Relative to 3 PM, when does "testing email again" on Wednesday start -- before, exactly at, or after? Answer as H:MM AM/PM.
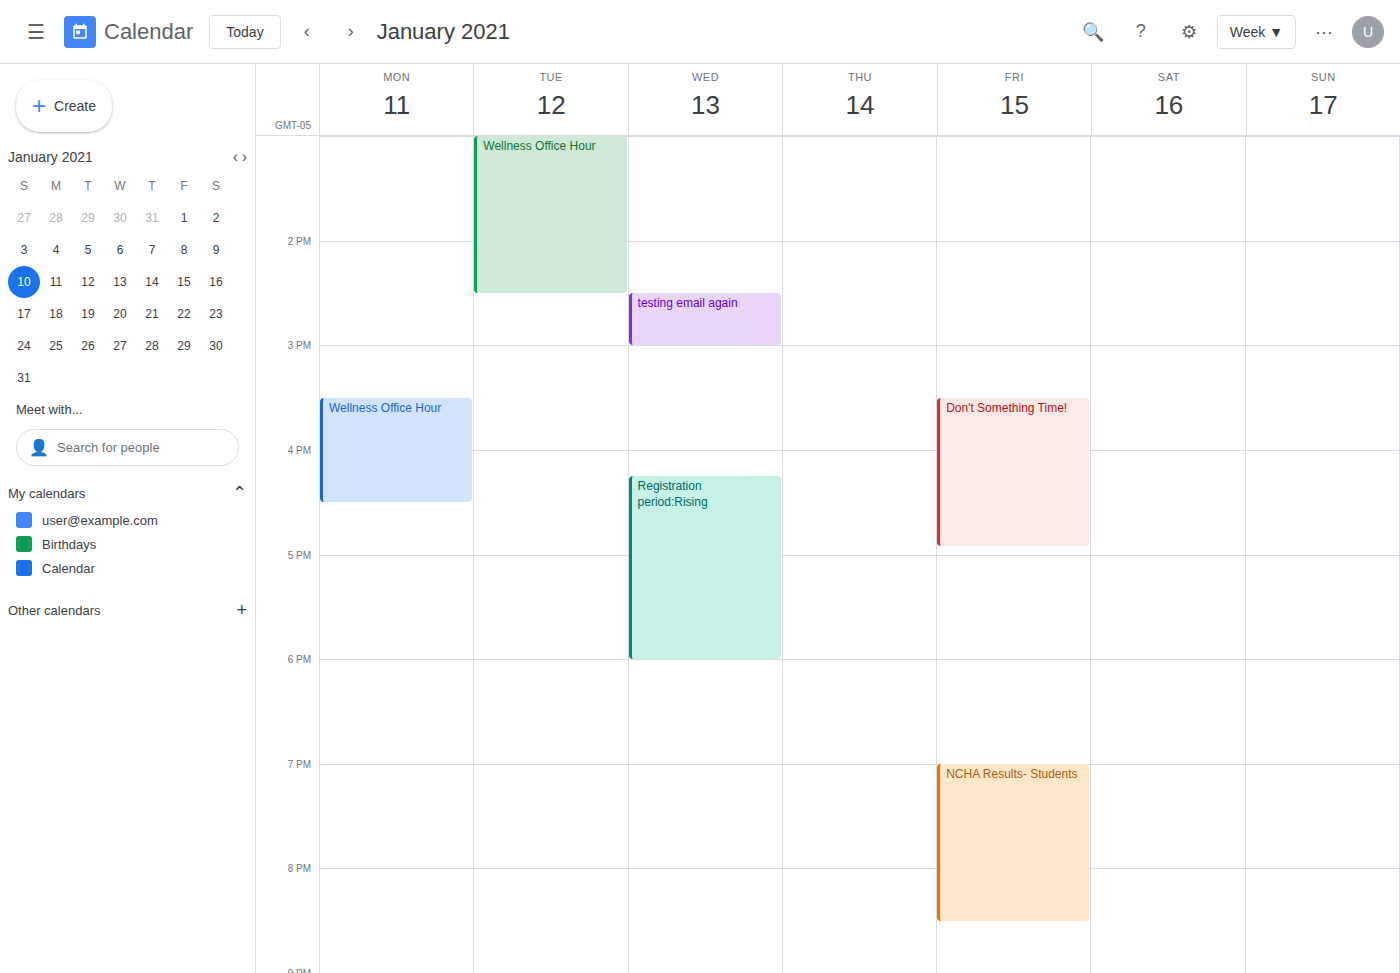
2:30 PM -- before 3 PM, 30 minutes above the 3 PM line.